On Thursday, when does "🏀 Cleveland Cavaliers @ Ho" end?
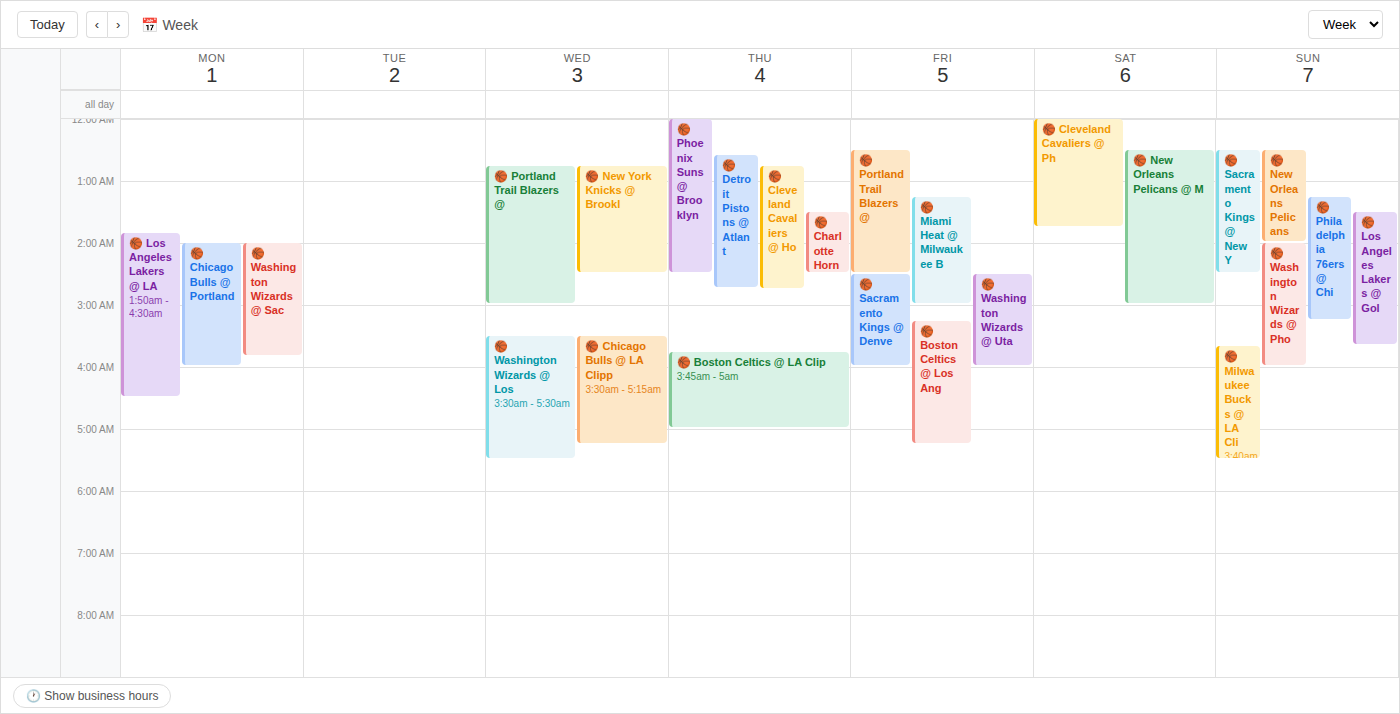
2:45 AM